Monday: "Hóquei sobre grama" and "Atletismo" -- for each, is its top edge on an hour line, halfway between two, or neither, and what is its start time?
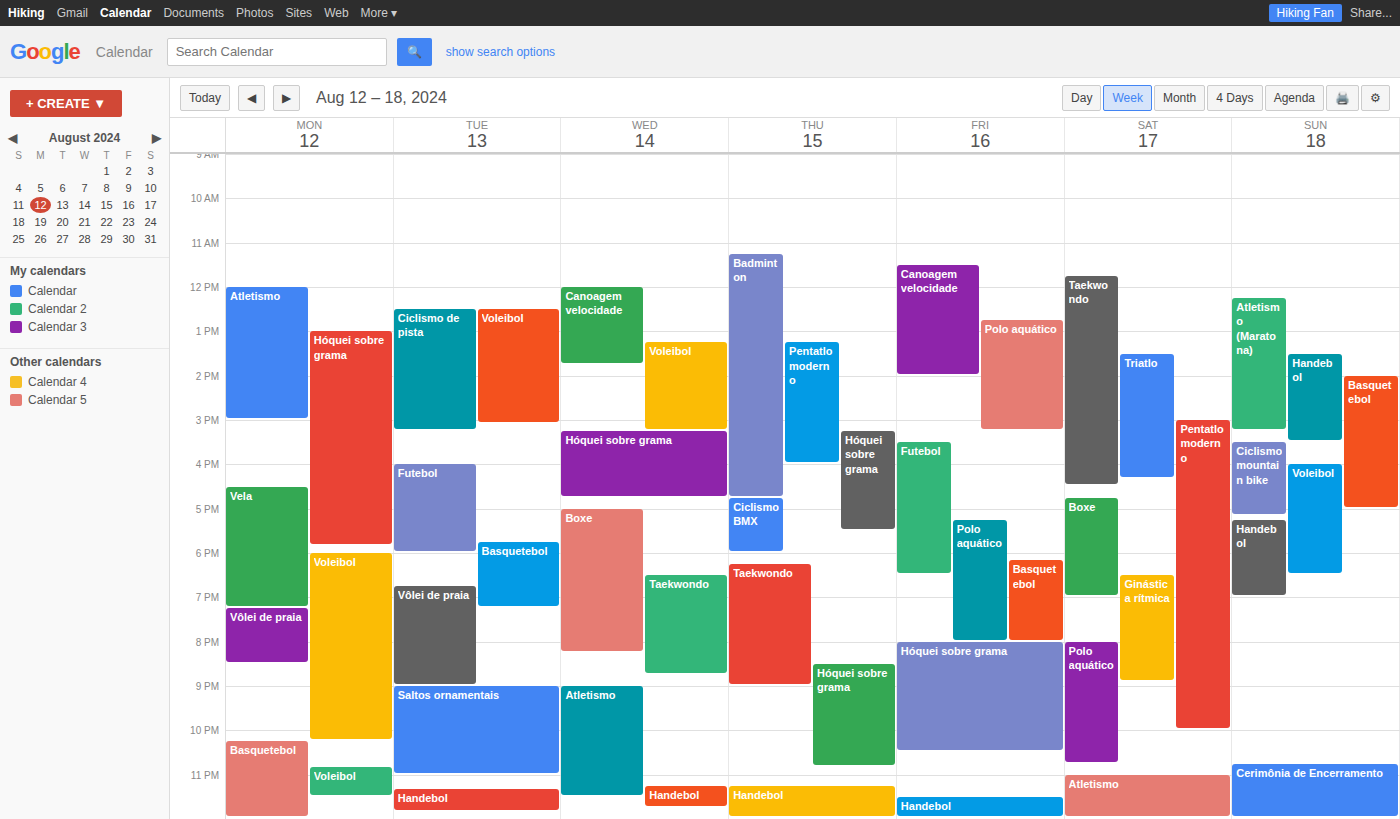
"Hóquei sobre grama": 1:00 PM, exactly on the 1 PM line. "Atletismo": 12:00 PM, exactly on the 12 PM line.